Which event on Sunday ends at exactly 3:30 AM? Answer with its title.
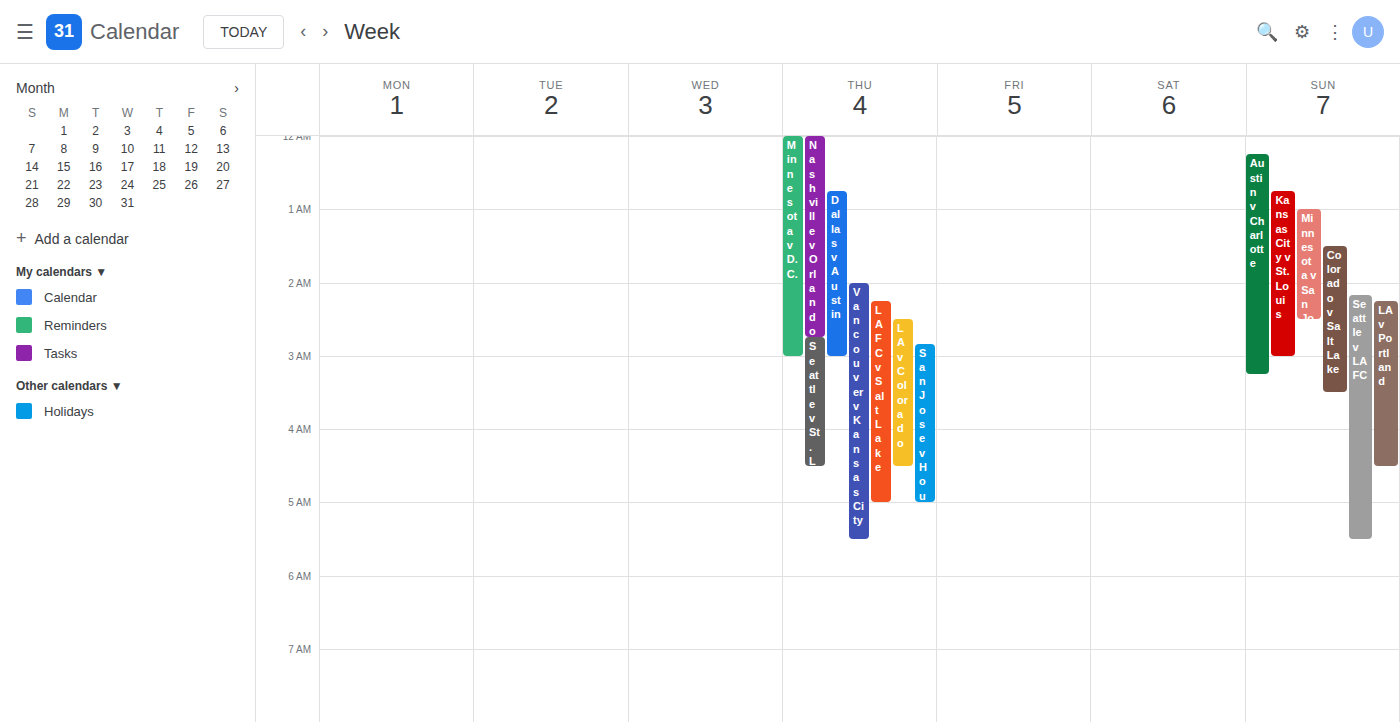
"Colorado v Salt Lake"